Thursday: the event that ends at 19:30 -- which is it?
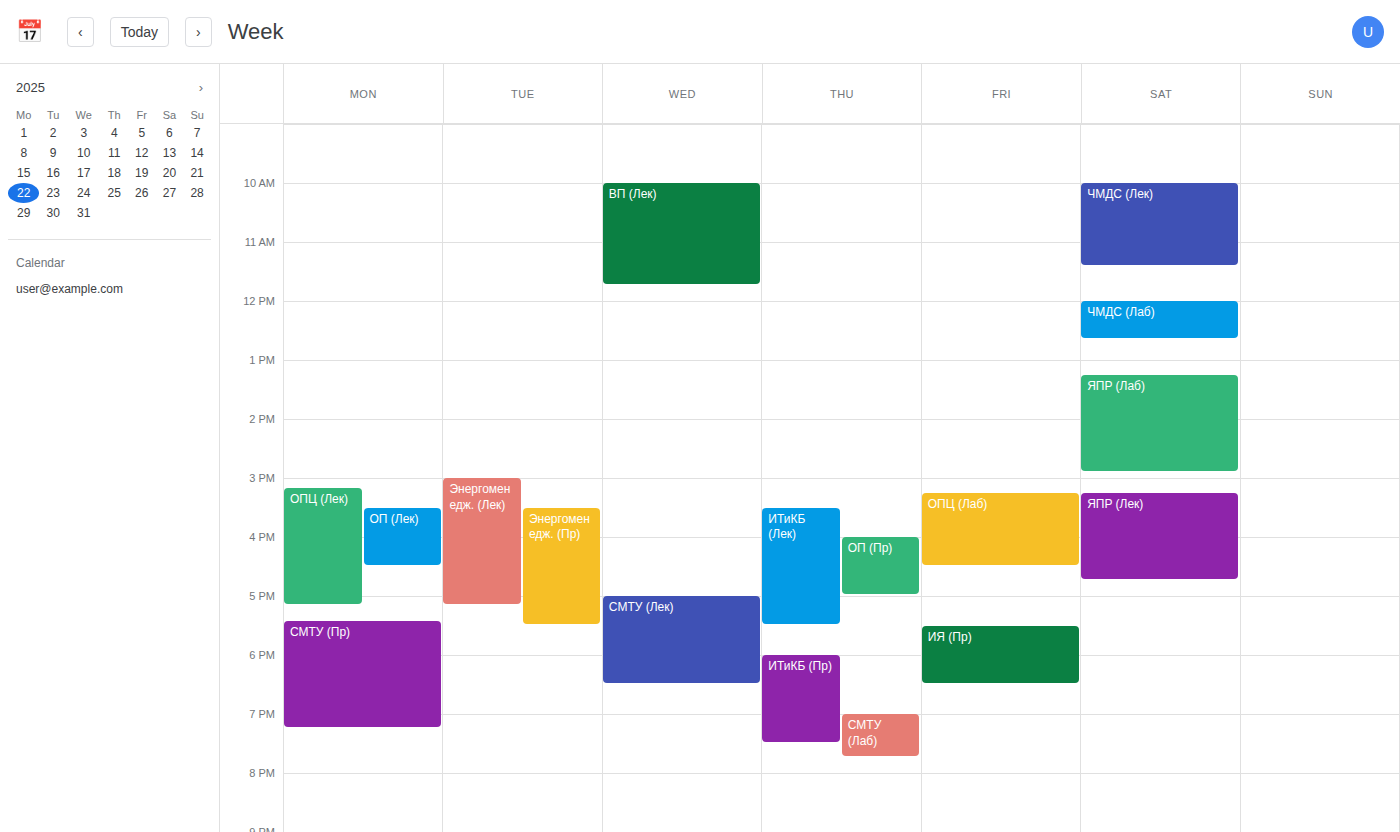
"ИТиКБ (Пр)"